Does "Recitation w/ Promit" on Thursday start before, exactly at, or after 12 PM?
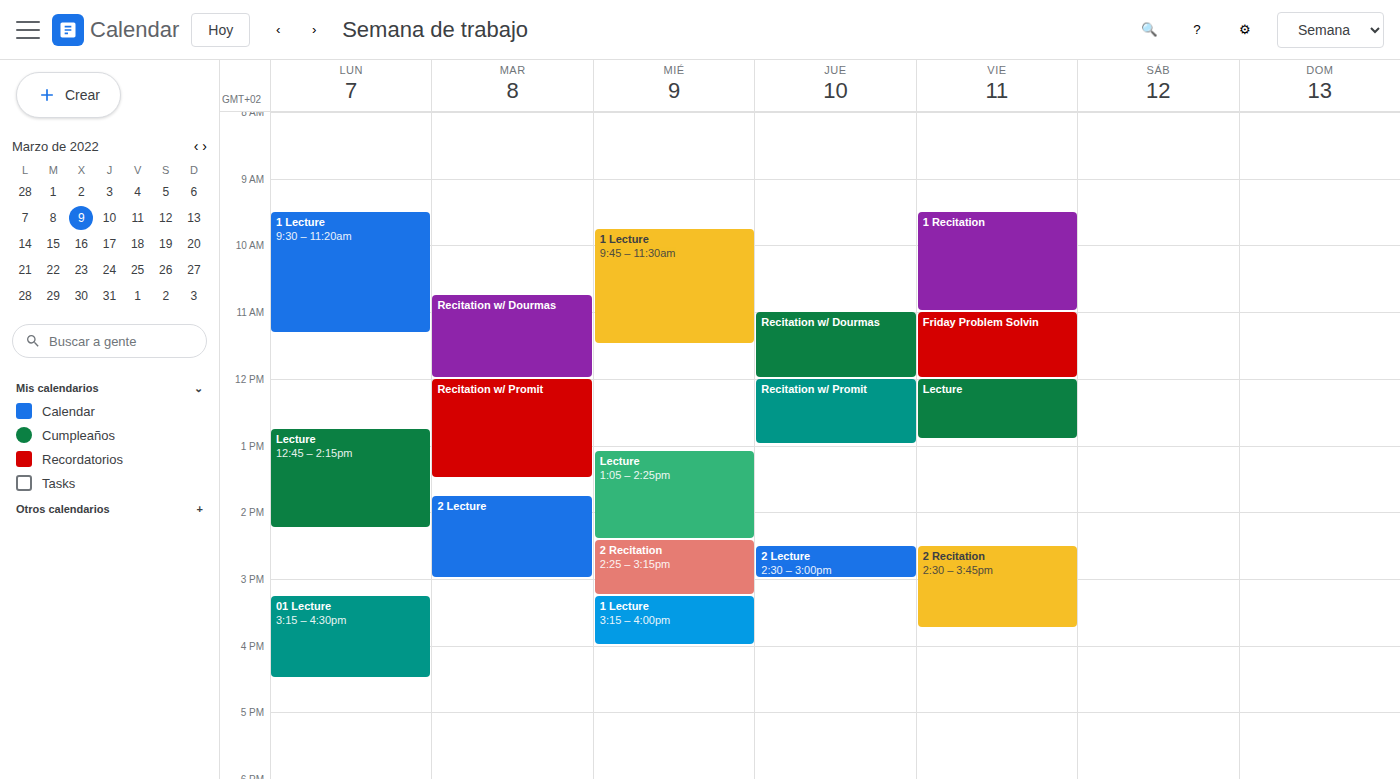
12:00 PM -- exactly at 12 PM, on the 12 PM line.